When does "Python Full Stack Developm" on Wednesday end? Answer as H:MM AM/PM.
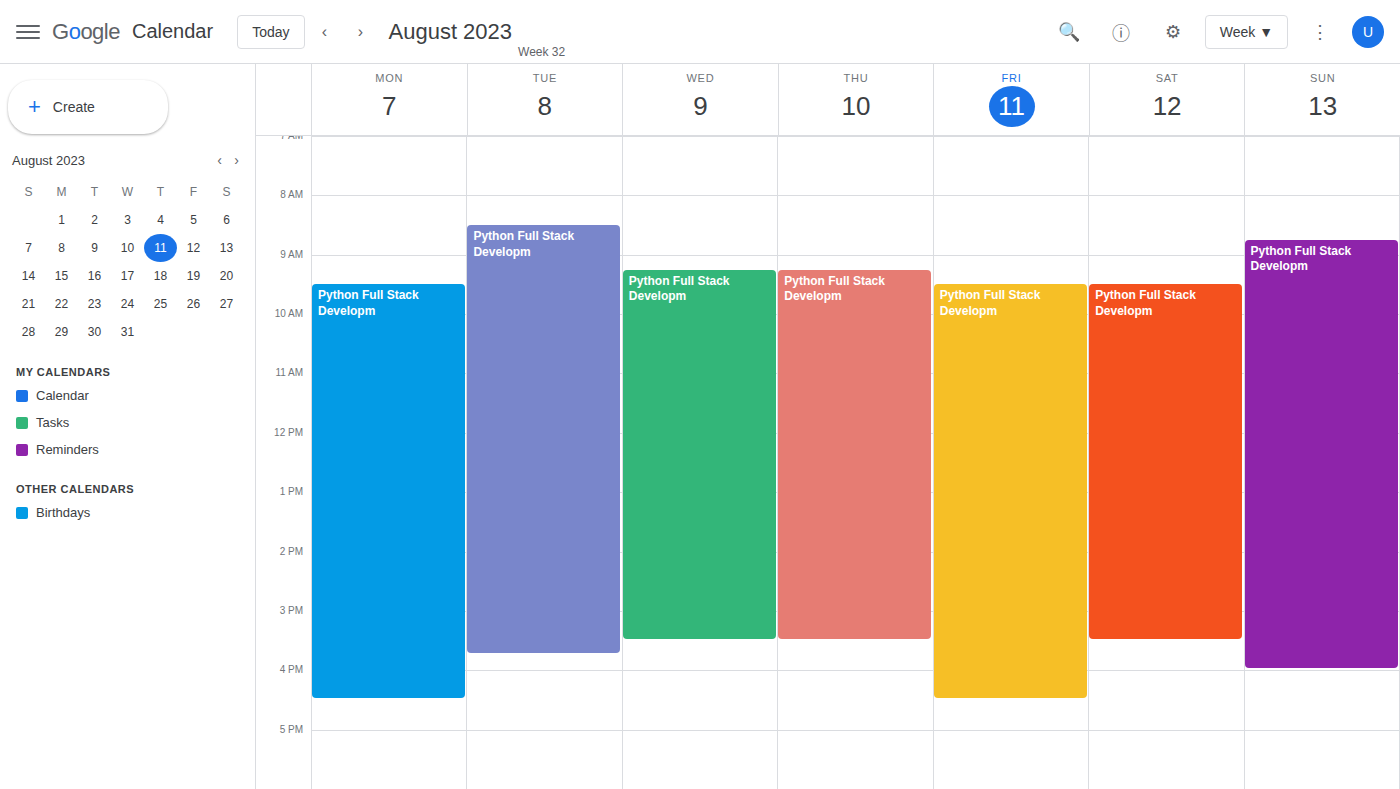
3:30 PM